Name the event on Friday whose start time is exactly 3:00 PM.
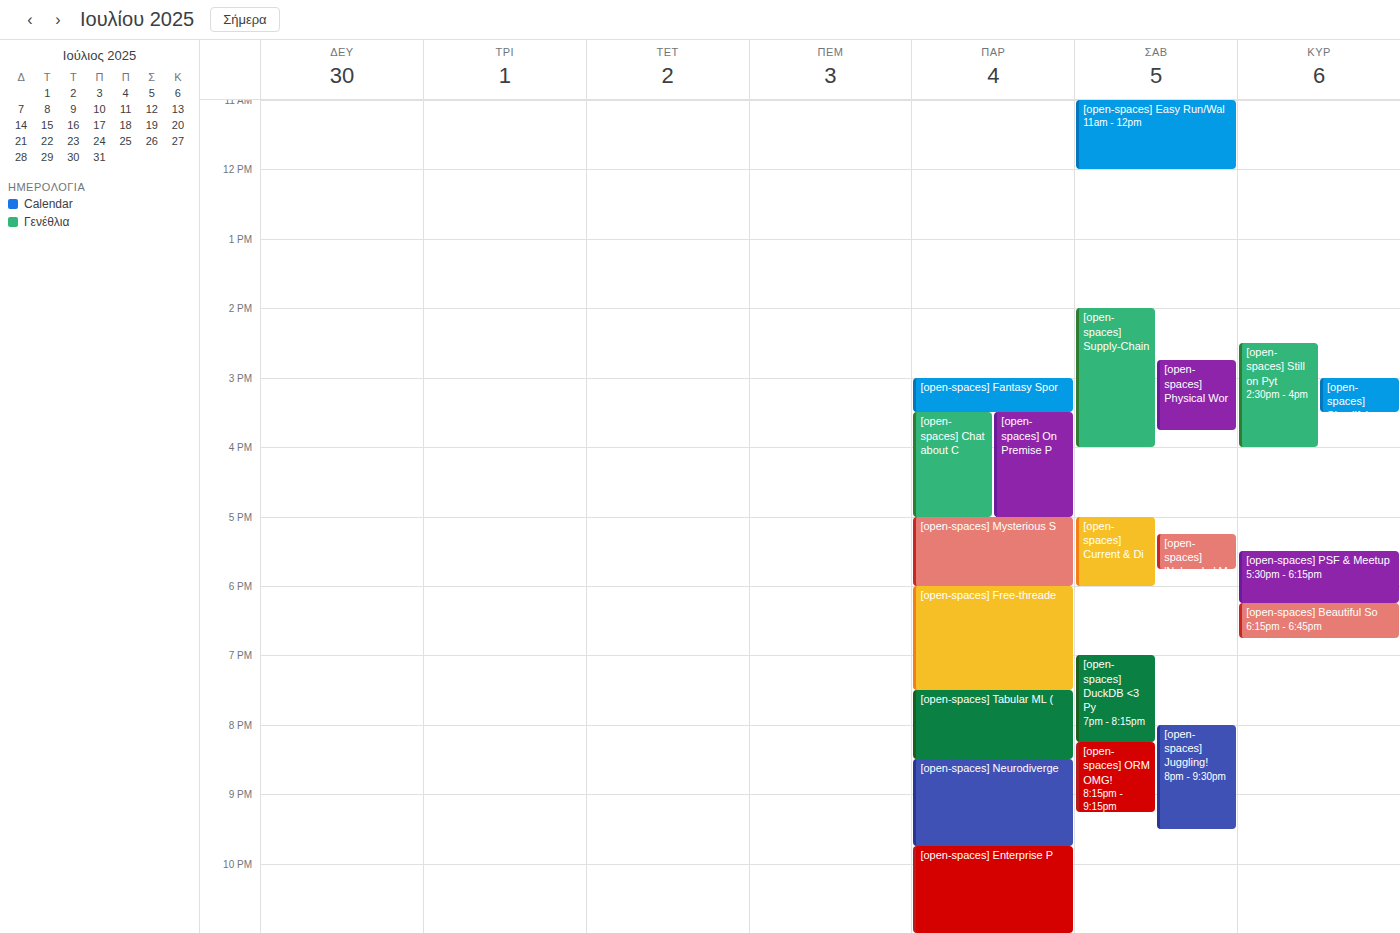
"[open-spaces] Fantasy Spor"